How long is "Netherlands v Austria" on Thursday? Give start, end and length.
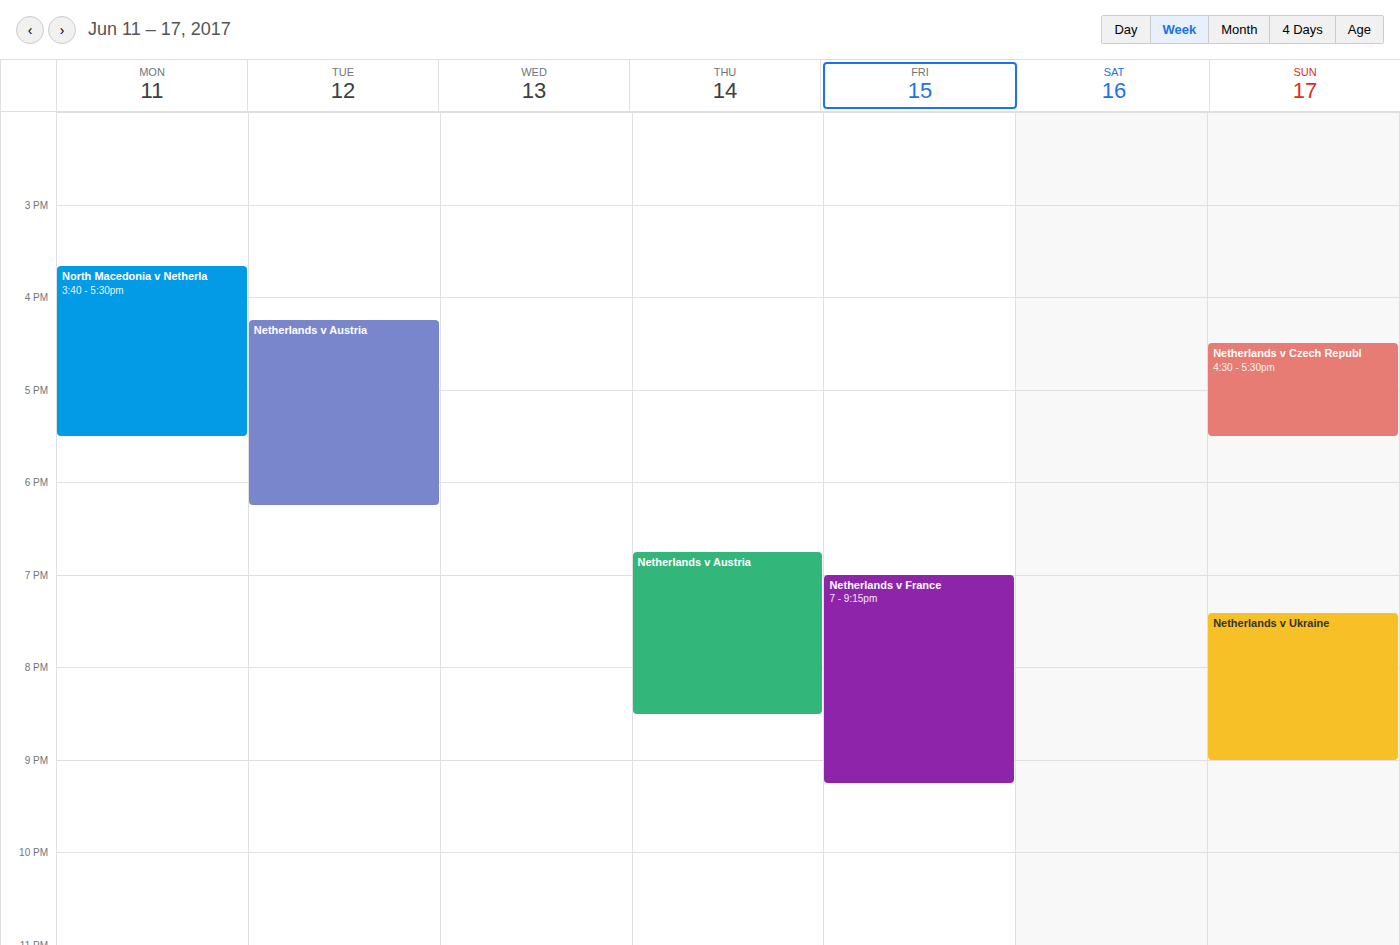
6:45 PM to 8:30 PM, 1 hour 45 minutes